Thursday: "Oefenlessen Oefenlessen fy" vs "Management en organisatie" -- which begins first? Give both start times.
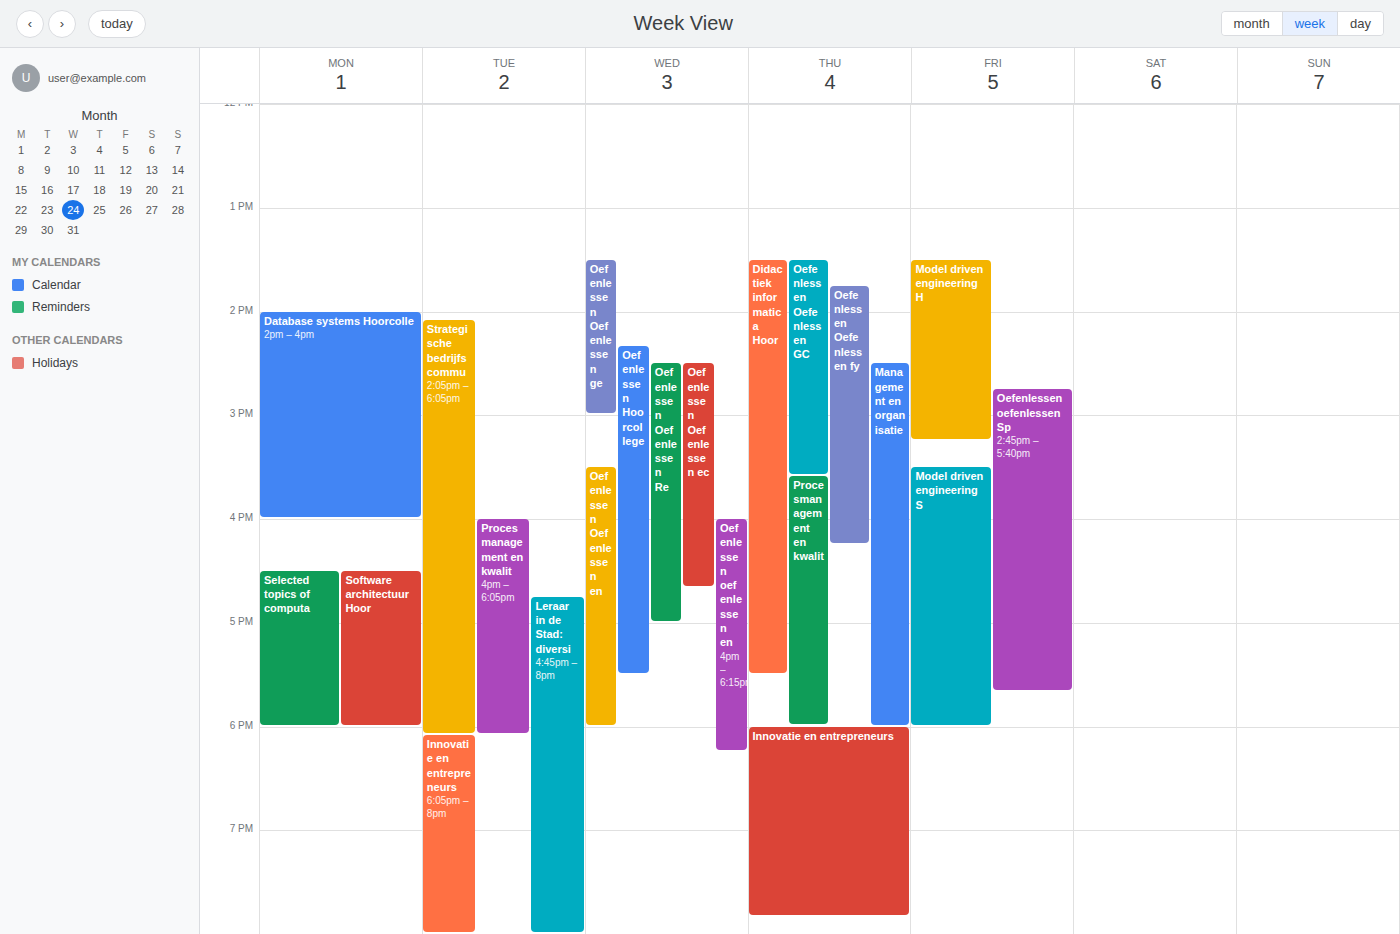
"Oefenlessen Oefenlessen fy" 1:45 PM; "Management en organisatie" 2:30 PM.